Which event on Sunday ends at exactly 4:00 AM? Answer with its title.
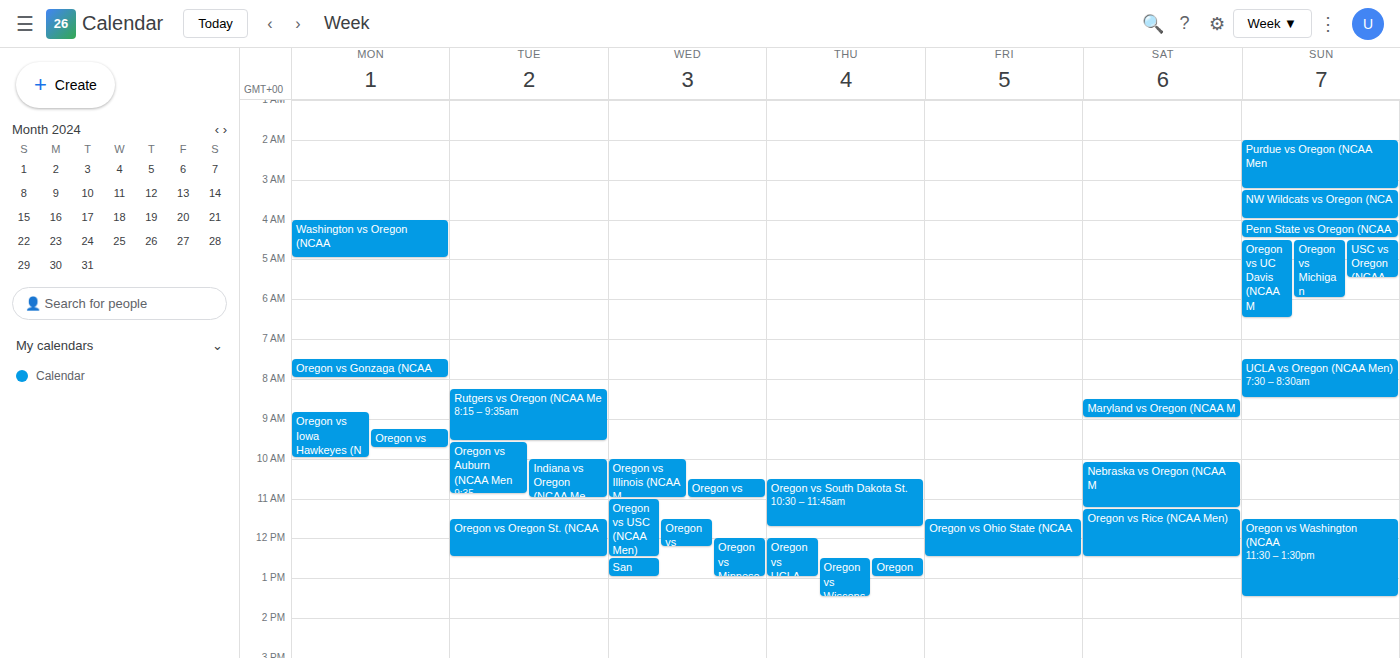
"NW Wildcats vs Oregon (NCA"